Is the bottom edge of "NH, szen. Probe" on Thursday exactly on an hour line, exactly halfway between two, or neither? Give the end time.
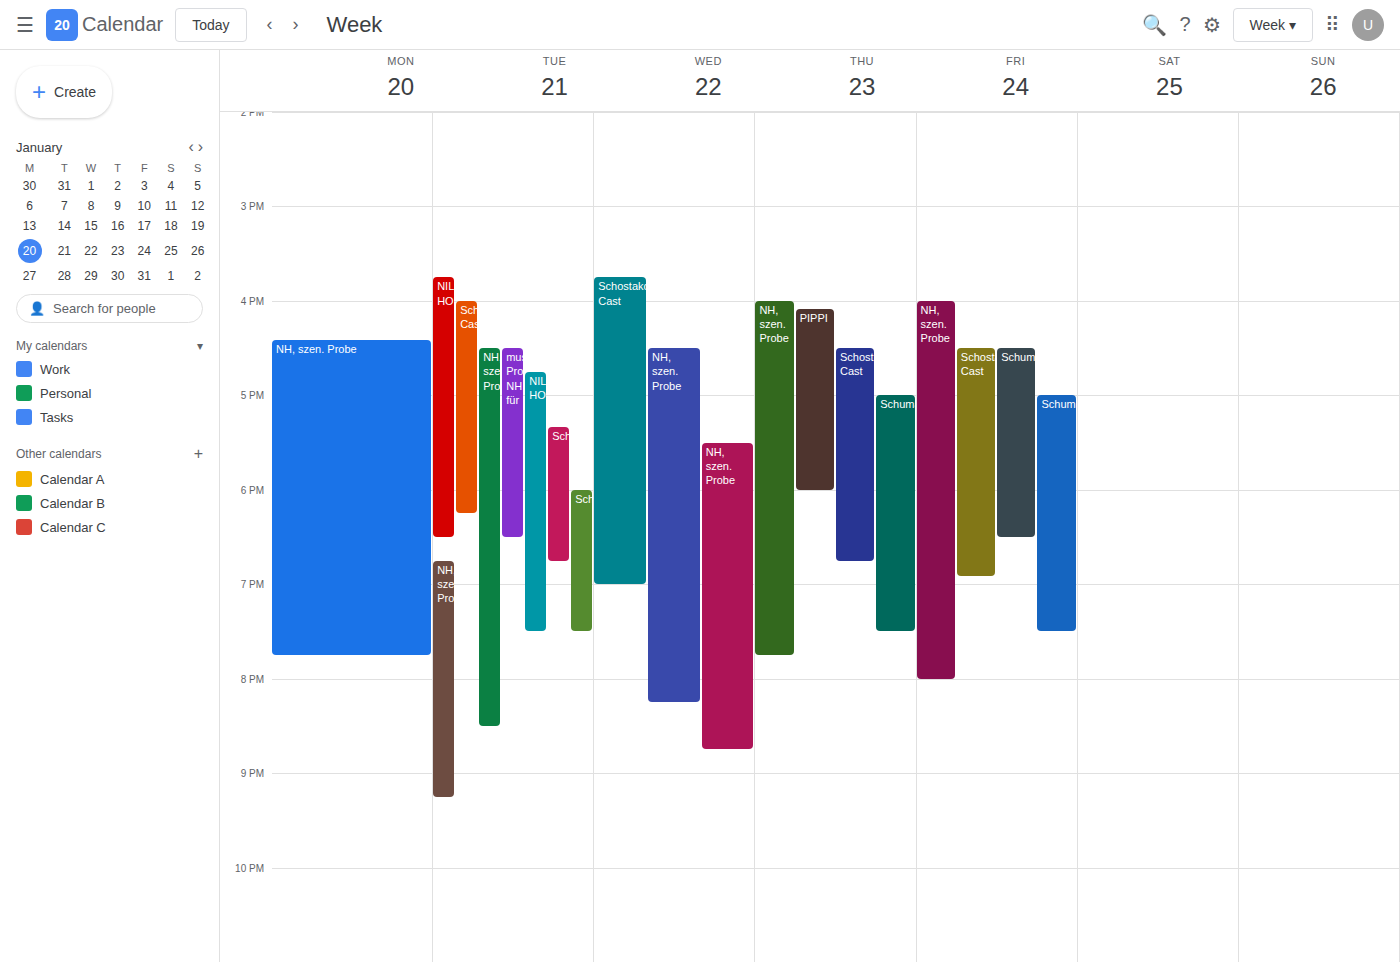
7:45 PM -- neither: three quarters of the way from the 7 PM line to the 8 PM line.